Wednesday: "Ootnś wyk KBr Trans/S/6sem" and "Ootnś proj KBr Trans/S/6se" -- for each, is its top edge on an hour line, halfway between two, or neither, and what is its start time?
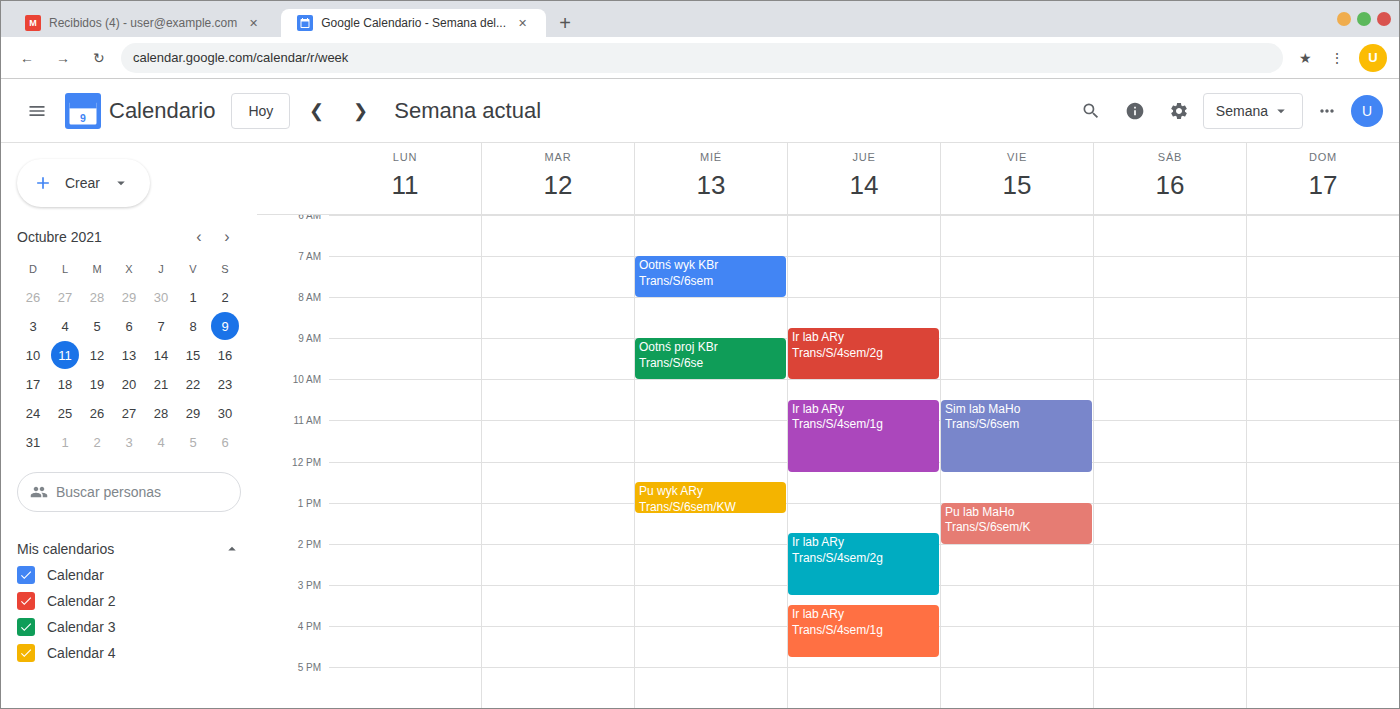
"Ootnś wyk KBr Trans/S/6sem": 07:00, exactly on the 07:00 line. "Ootnś proj KBr Trans/S/6se": 09:00, exactly on the 09:00 line.